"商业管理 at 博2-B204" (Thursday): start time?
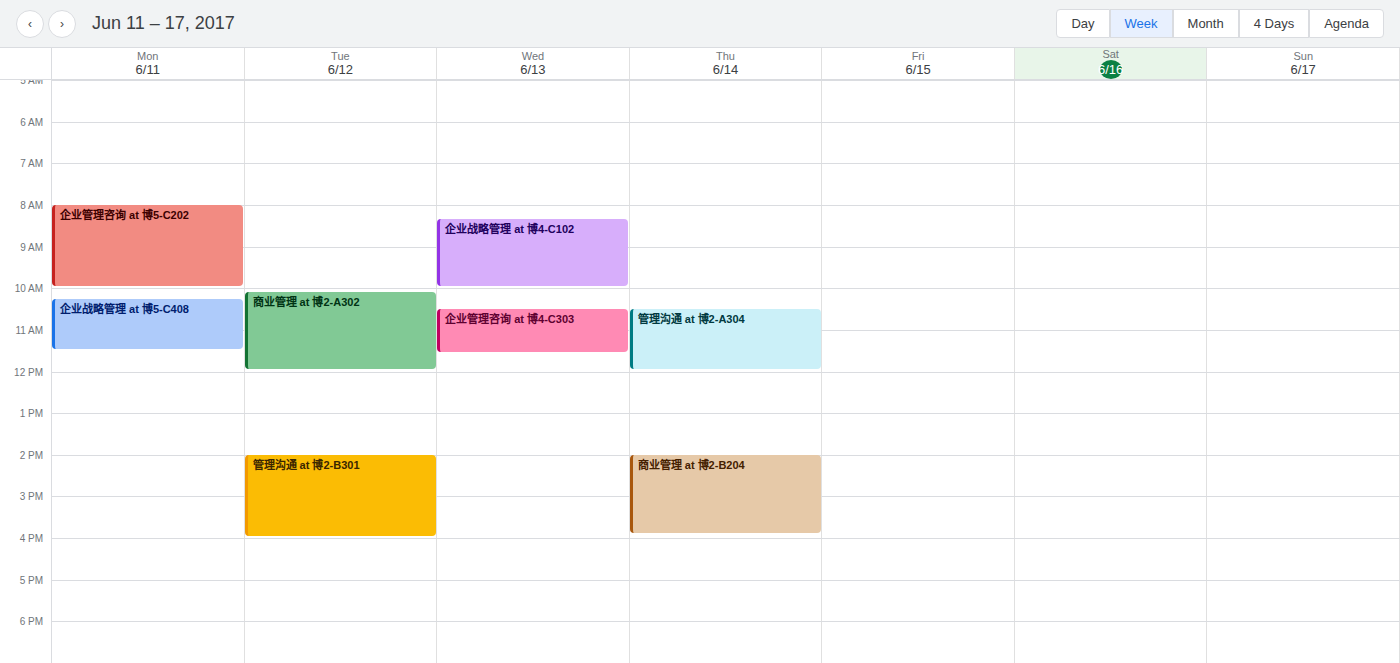
2:00 PM